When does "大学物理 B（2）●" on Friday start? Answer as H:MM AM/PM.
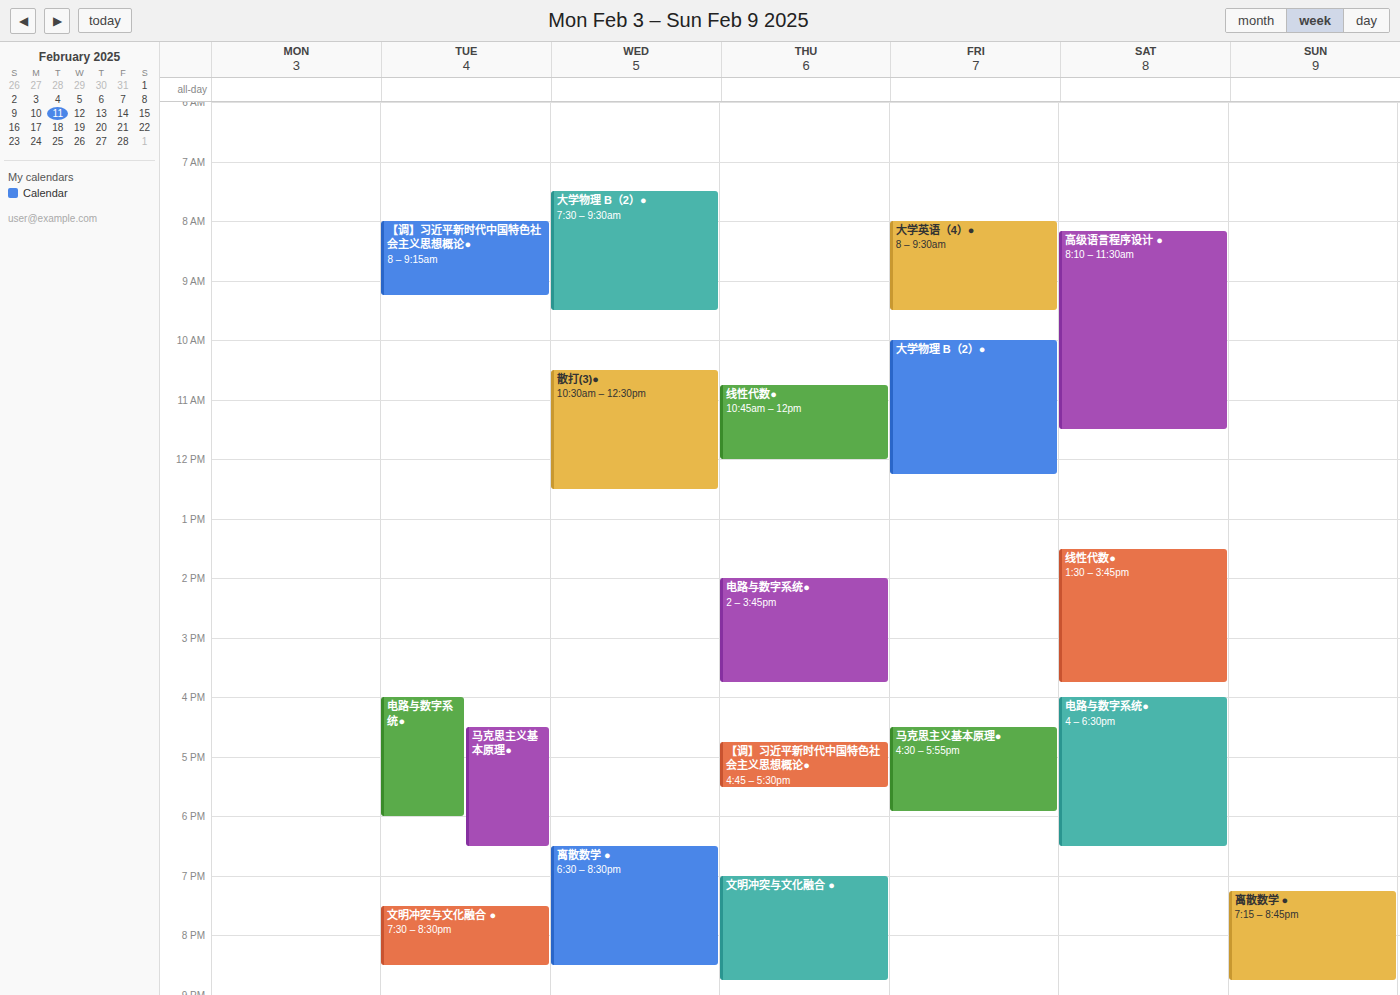
10:00 AM